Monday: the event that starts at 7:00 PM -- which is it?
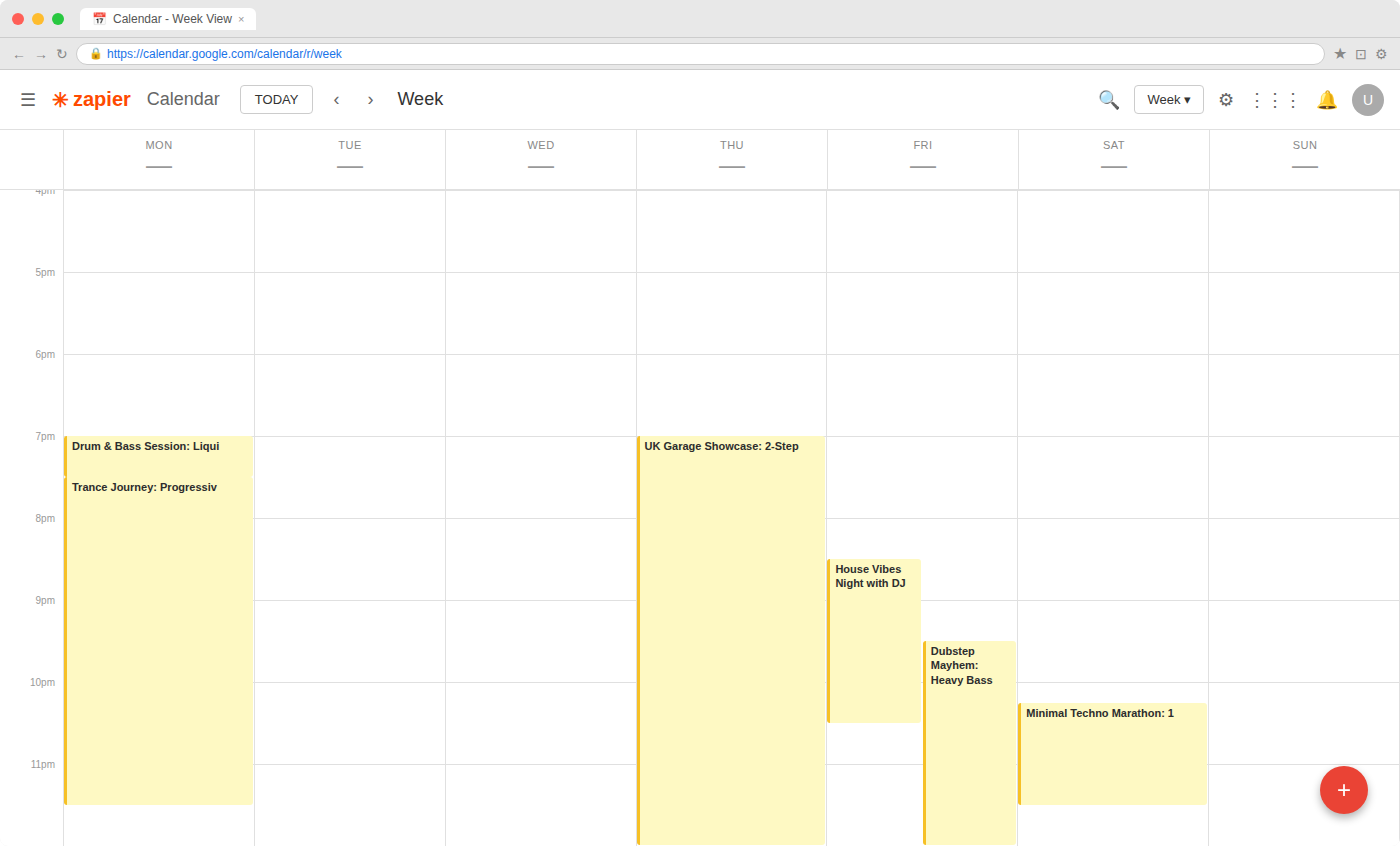
"Drum & Bass Session: Liqui"